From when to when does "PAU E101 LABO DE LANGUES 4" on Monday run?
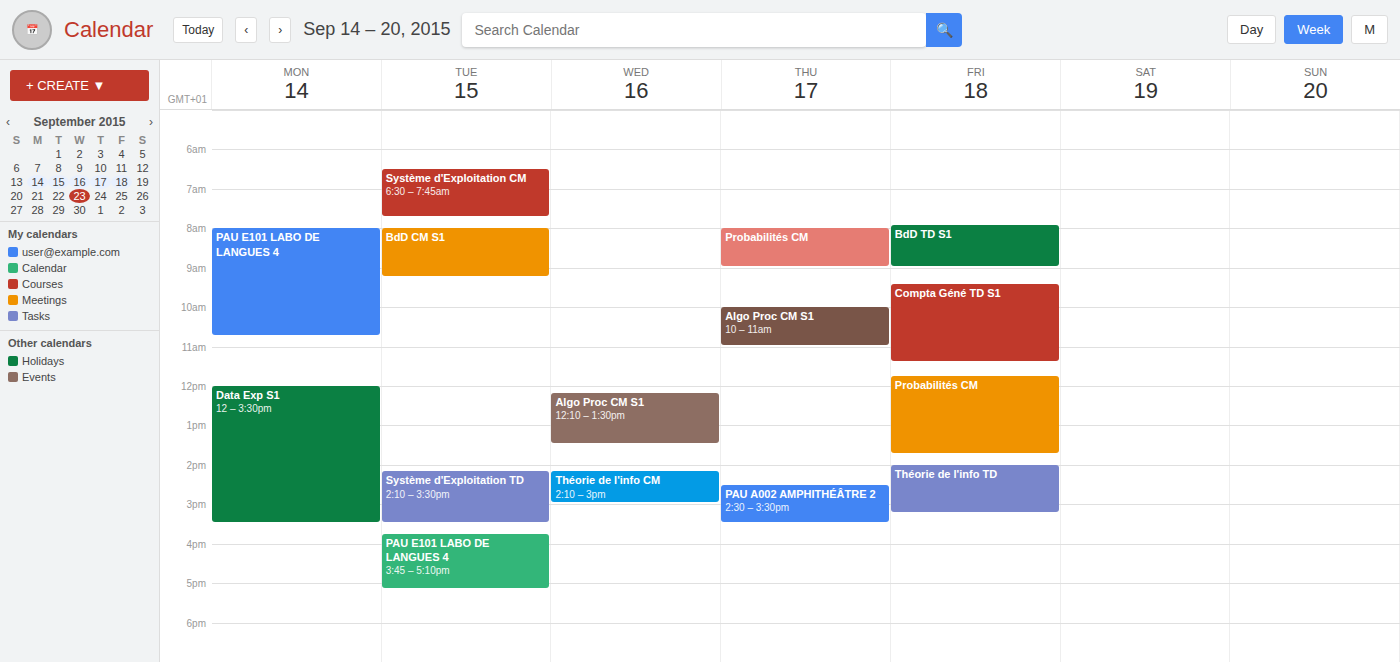
8:00 AM to 10:45 AM